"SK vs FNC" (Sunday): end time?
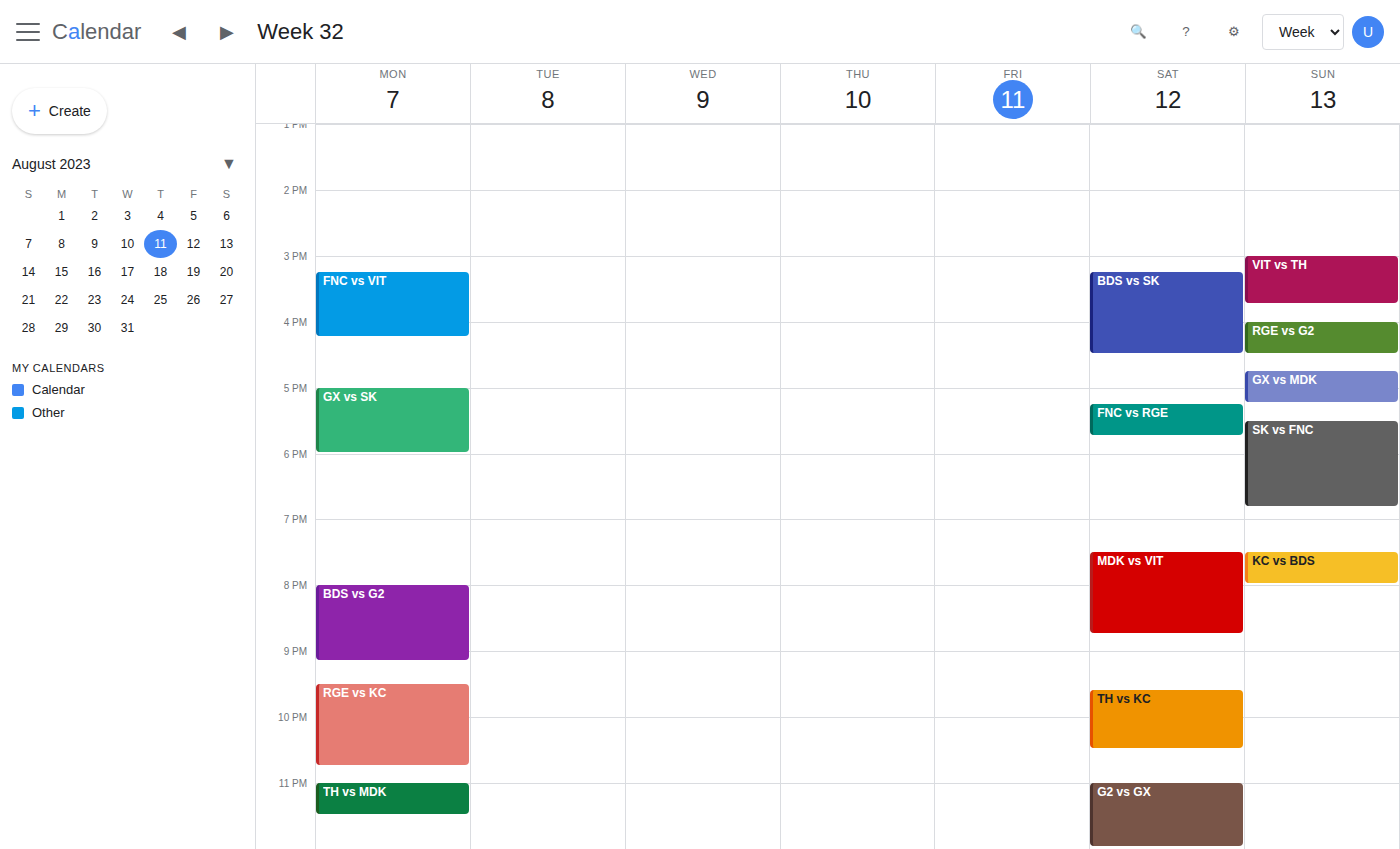
6:50 PM